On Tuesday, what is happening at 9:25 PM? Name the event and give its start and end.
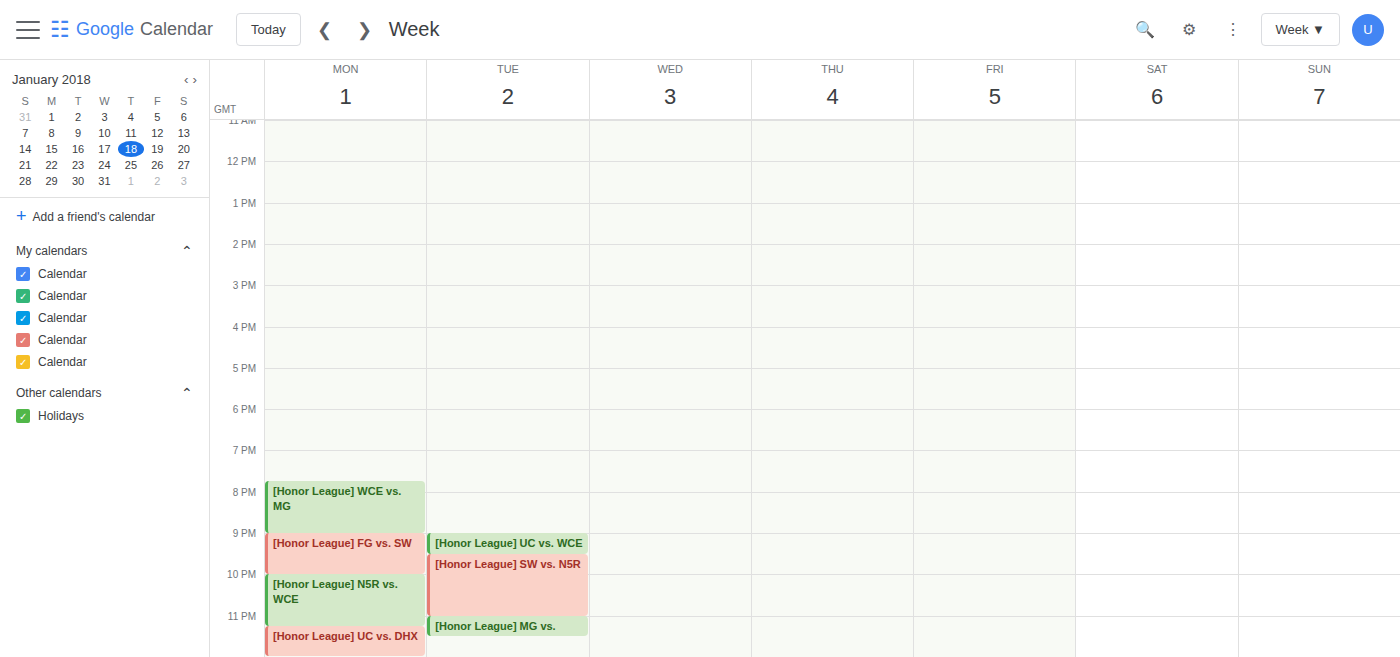
"[Honor League] UC vs. WCE", 9:00 PM to 9:30 PM